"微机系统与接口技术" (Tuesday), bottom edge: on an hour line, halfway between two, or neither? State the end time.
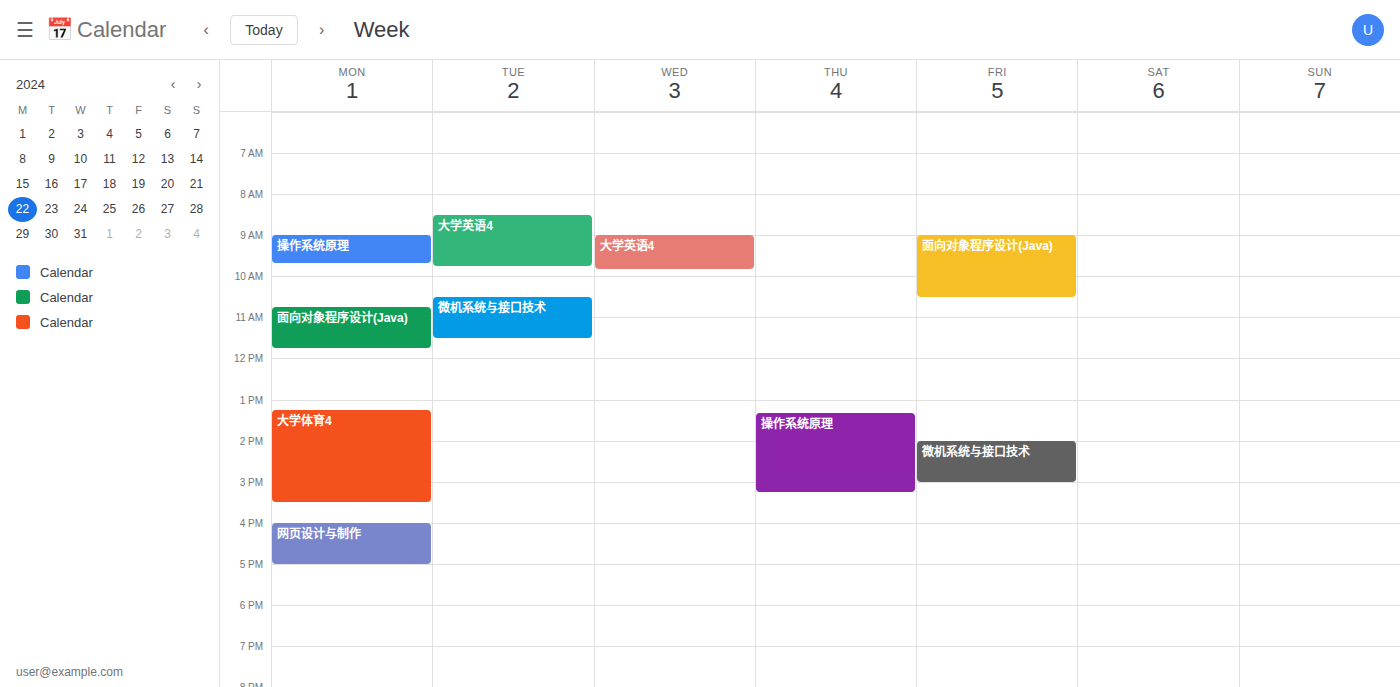
11:30 AM -- halfway between the 11 AM and 12 PM lines.